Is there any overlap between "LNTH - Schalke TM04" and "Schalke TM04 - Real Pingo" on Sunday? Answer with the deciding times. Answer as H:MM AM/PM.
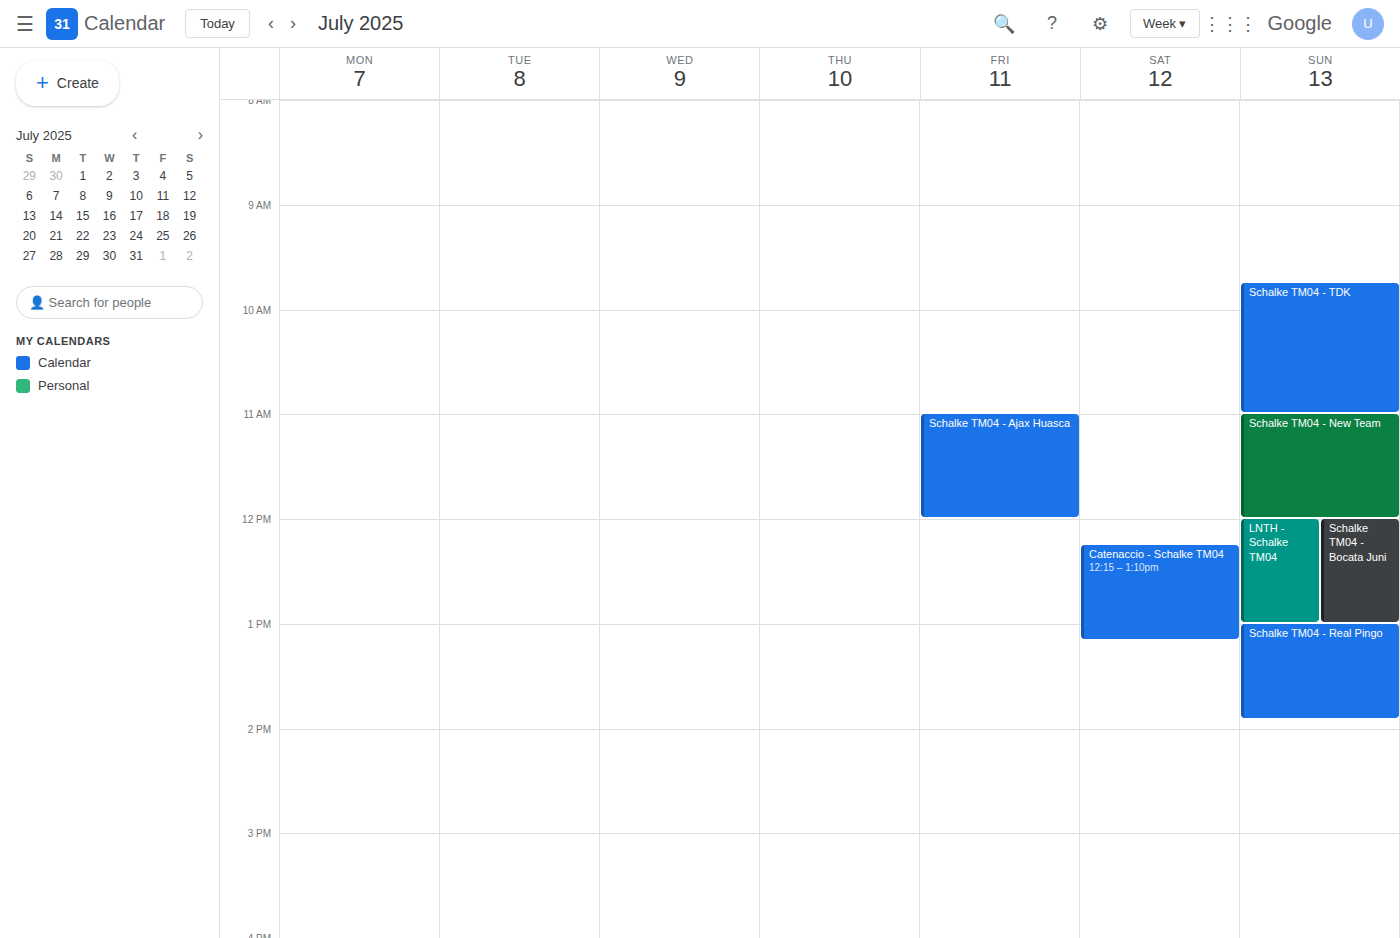
"LNTH - Schalke TM04" ends at 1:00 PM, exactly when "Schalke TM04 - Real Pingo" starts -- they touch but do not overlap.